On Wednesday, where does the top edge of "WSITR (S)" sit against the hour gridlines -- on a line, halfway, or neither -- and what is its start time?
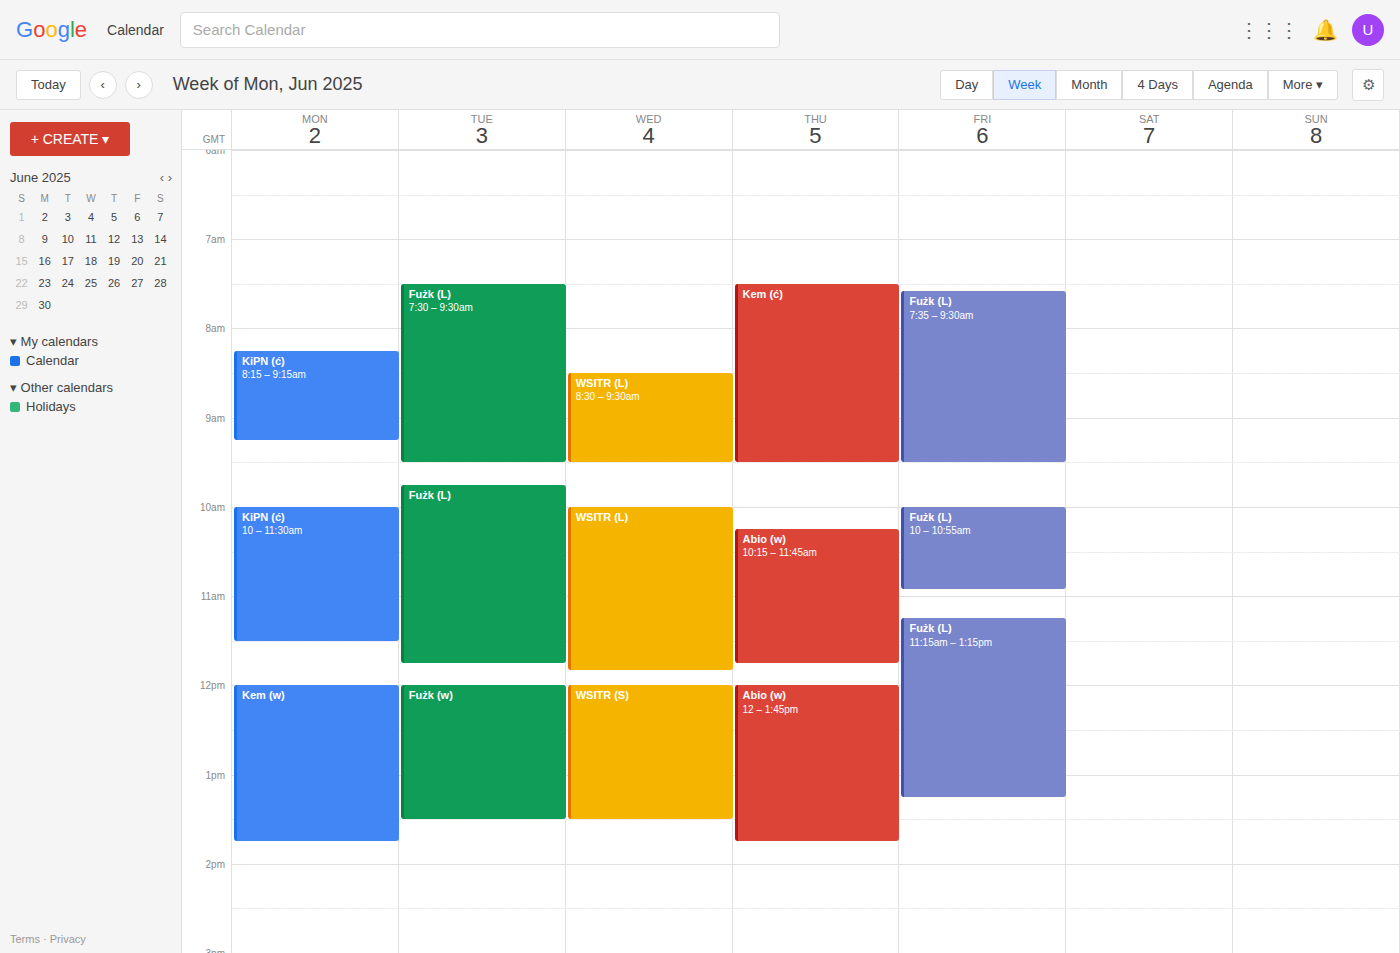
12:00 PM -- exactly on the 12 PM line.